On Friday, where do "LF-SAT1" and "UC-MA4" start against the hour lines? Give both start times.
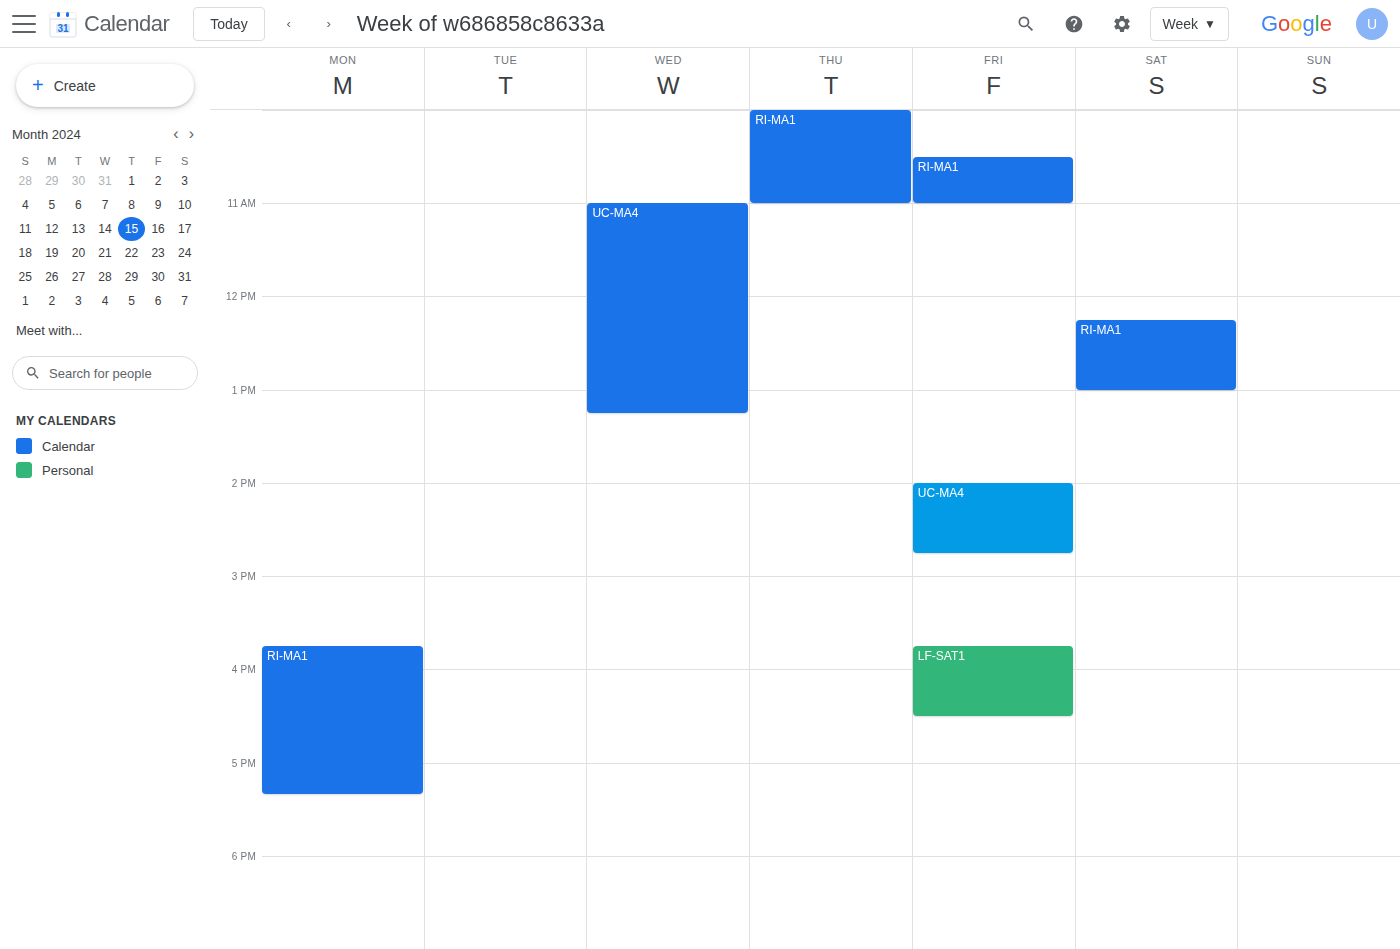
"LF-SAT1": 3:45 PM, neither: three quarters of the way from the 3 PM line to the 4 PM line. "UC-MA4": 2:00 PM, exactly on the 2 PM line.